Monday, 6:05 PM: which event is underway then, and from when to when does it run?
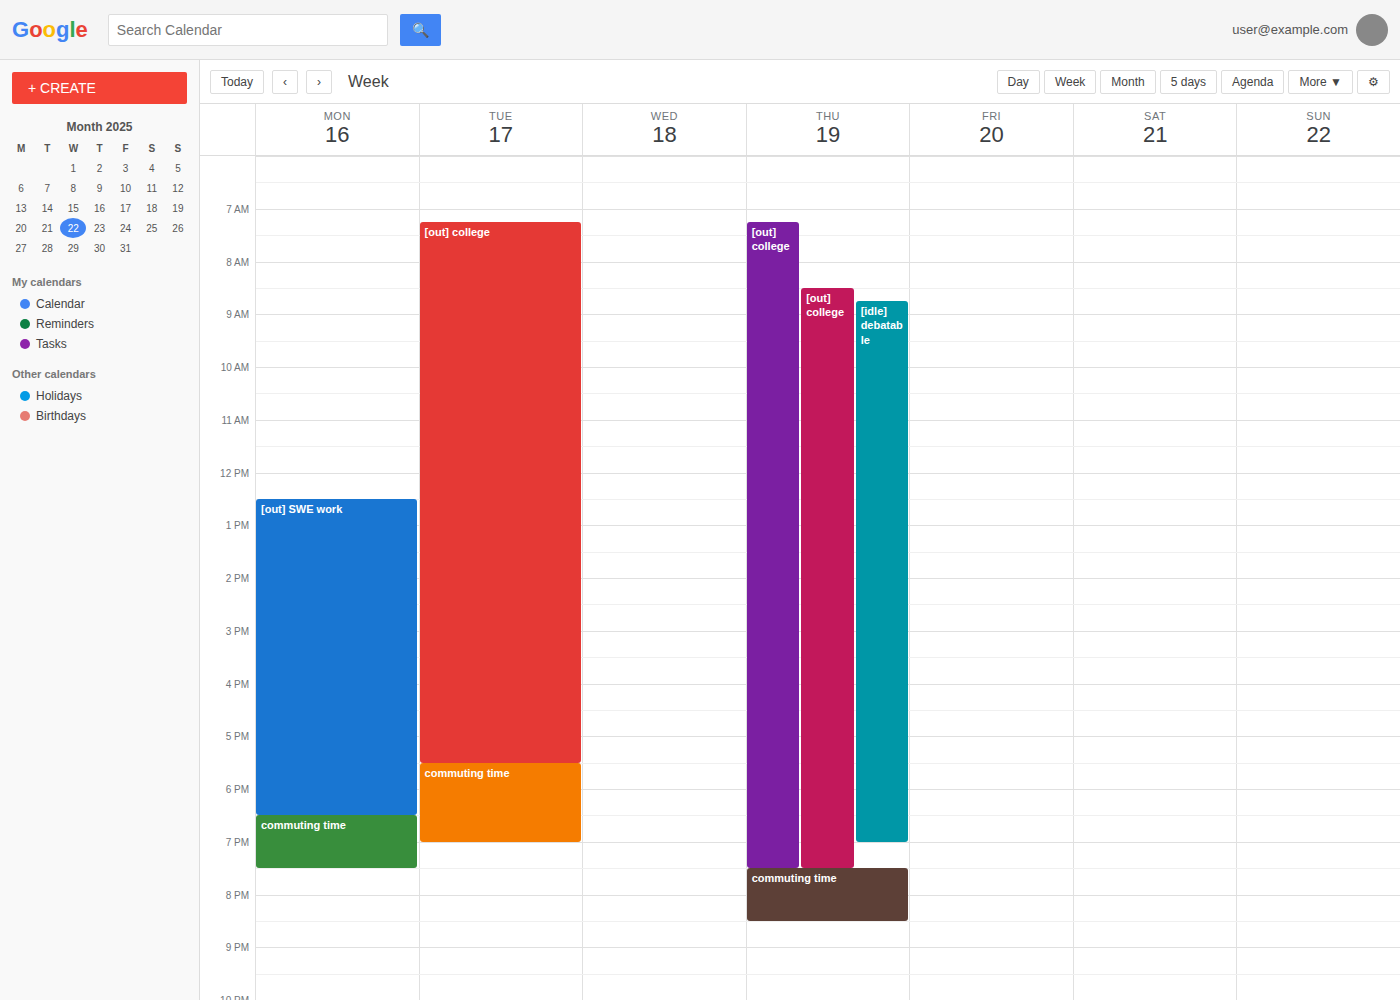
"[out] SWE work", 12:30 PM to 6:30 PM